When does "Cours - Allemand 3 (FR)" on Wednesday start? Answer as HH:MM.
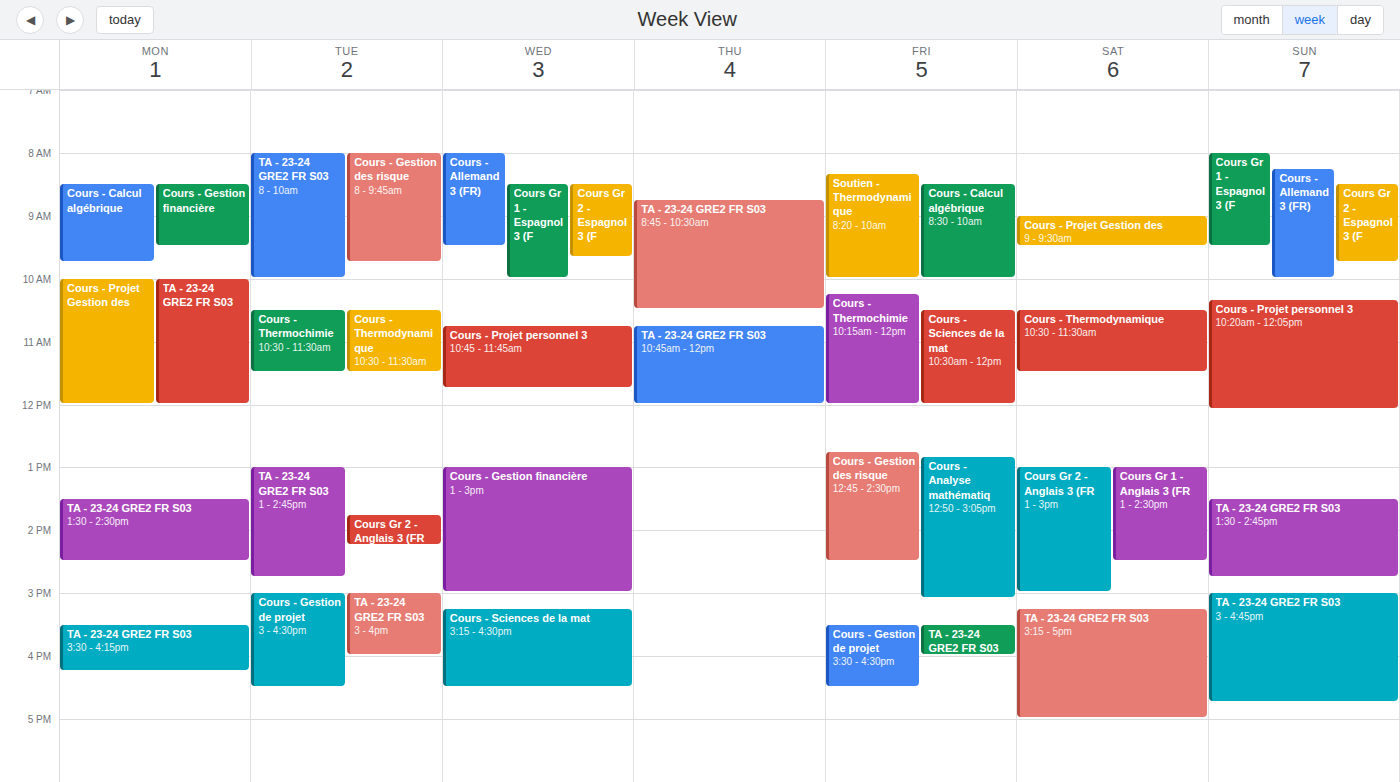
08:00